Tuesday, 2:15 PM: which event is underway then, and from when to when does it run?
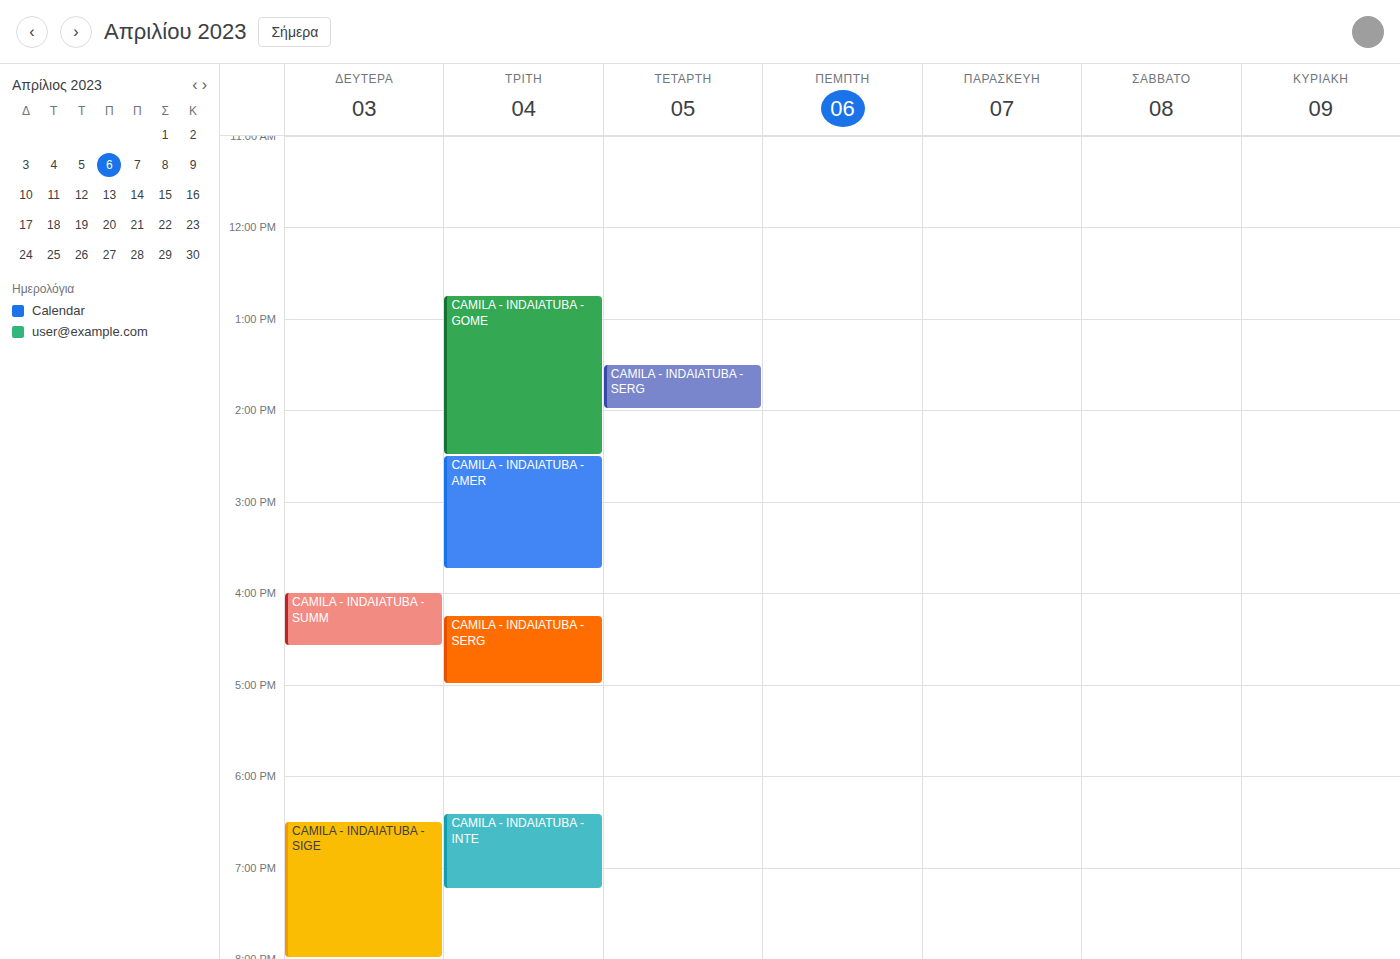
"CAMILA - INDAIATUBA - GOME", 12:45 PM to 2:30 PM